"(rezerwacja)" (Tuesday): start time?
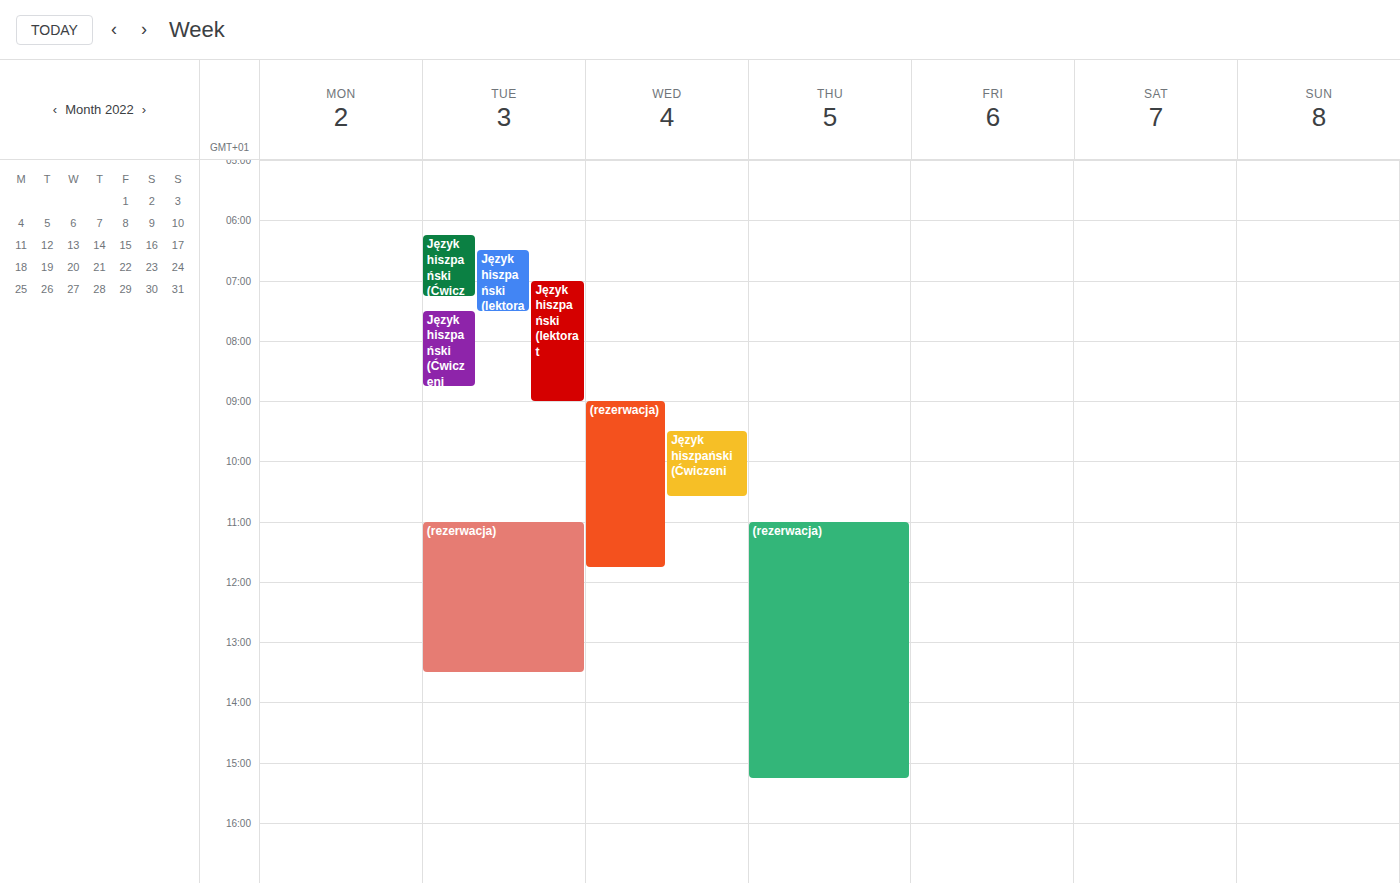
11:00 AM